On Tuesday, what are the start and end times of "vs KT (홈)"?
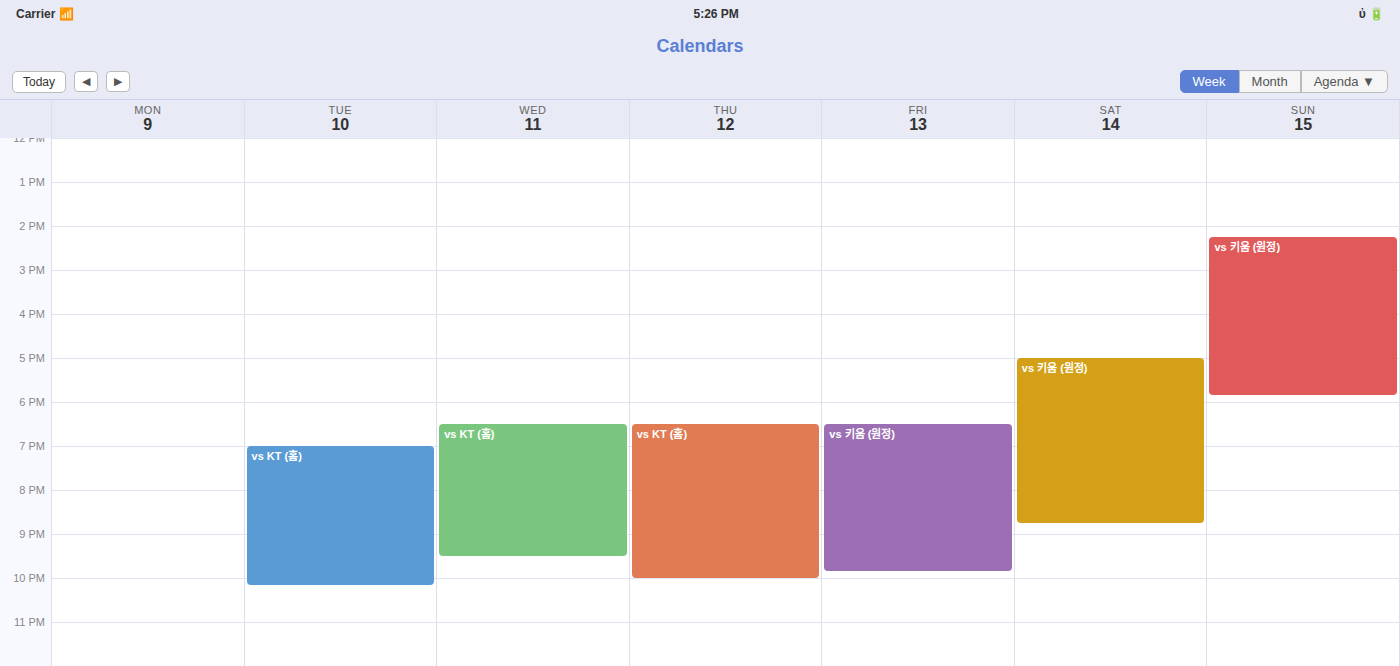
7:00 PM to 10:10 PM